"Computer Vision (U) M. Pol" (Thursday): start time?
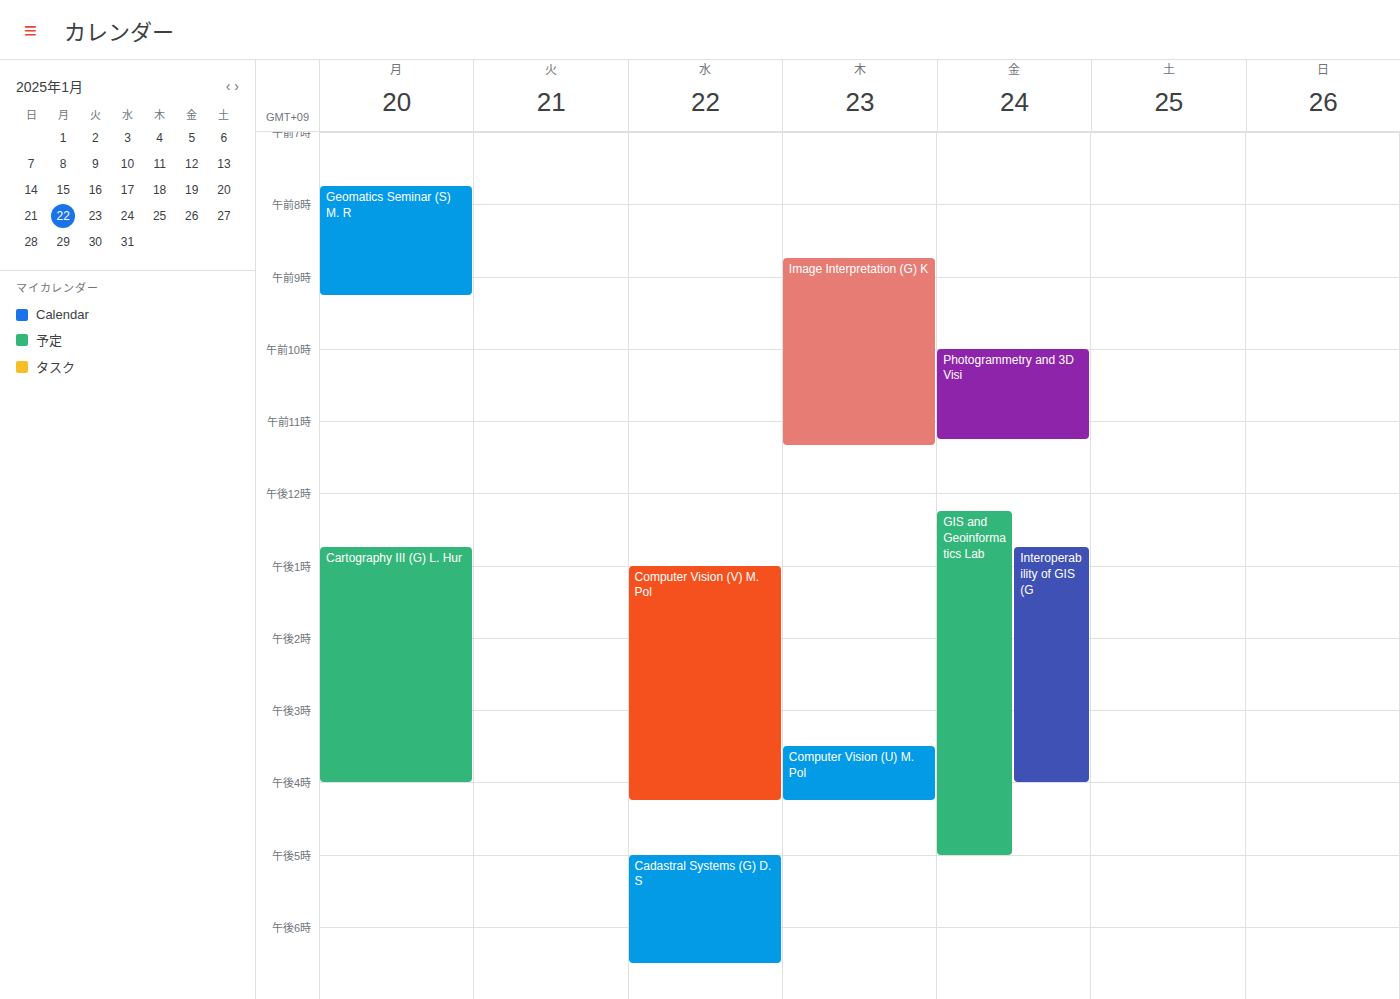
3:30 PM